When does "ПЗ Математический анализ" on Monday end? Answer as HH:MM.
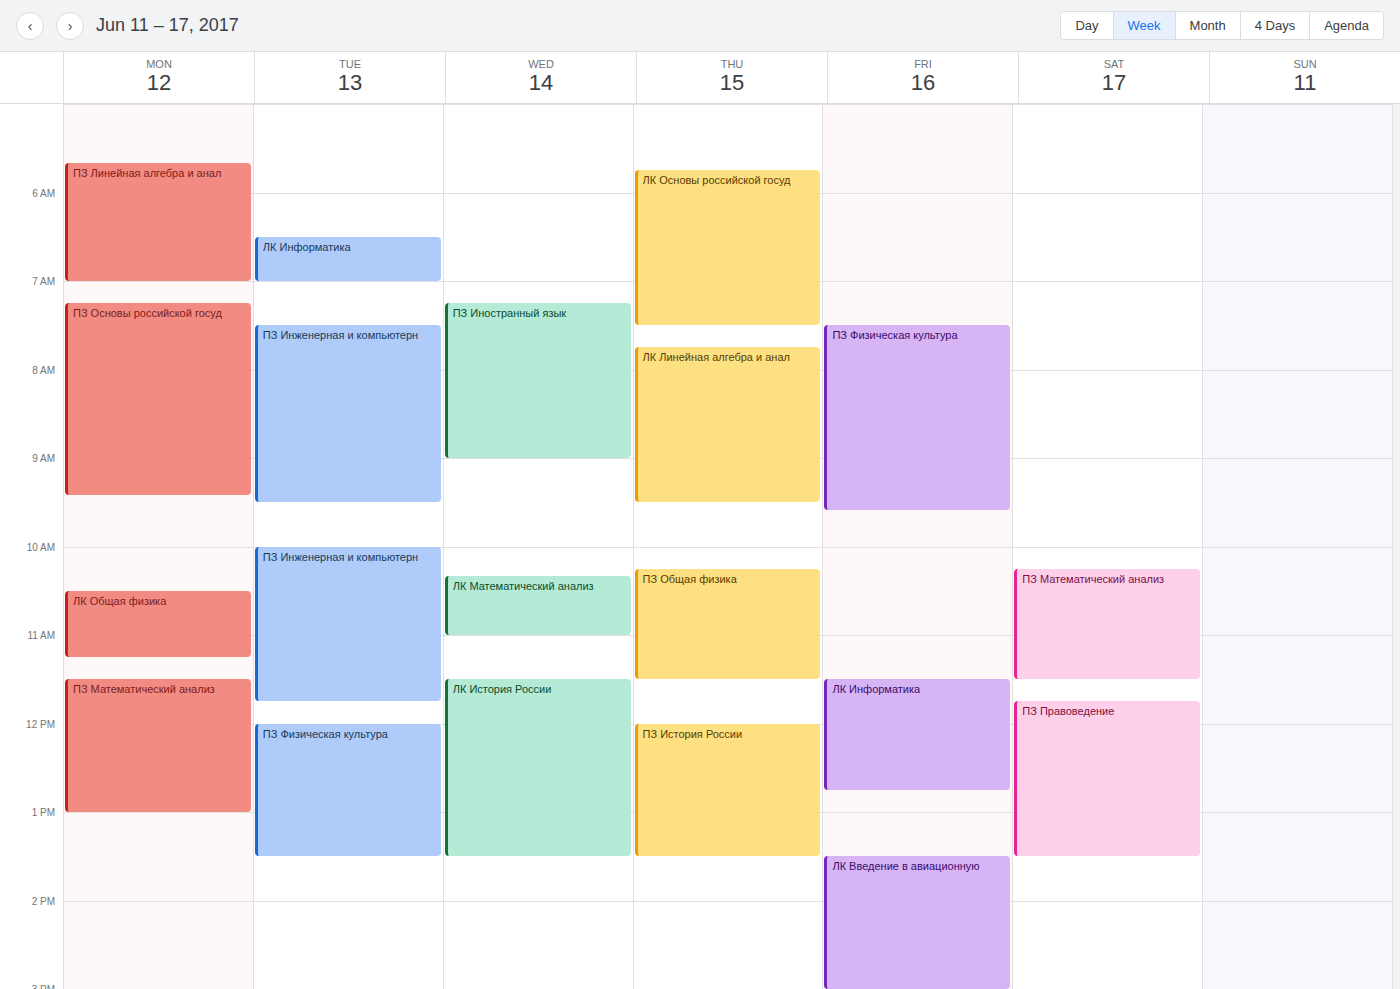
13:00